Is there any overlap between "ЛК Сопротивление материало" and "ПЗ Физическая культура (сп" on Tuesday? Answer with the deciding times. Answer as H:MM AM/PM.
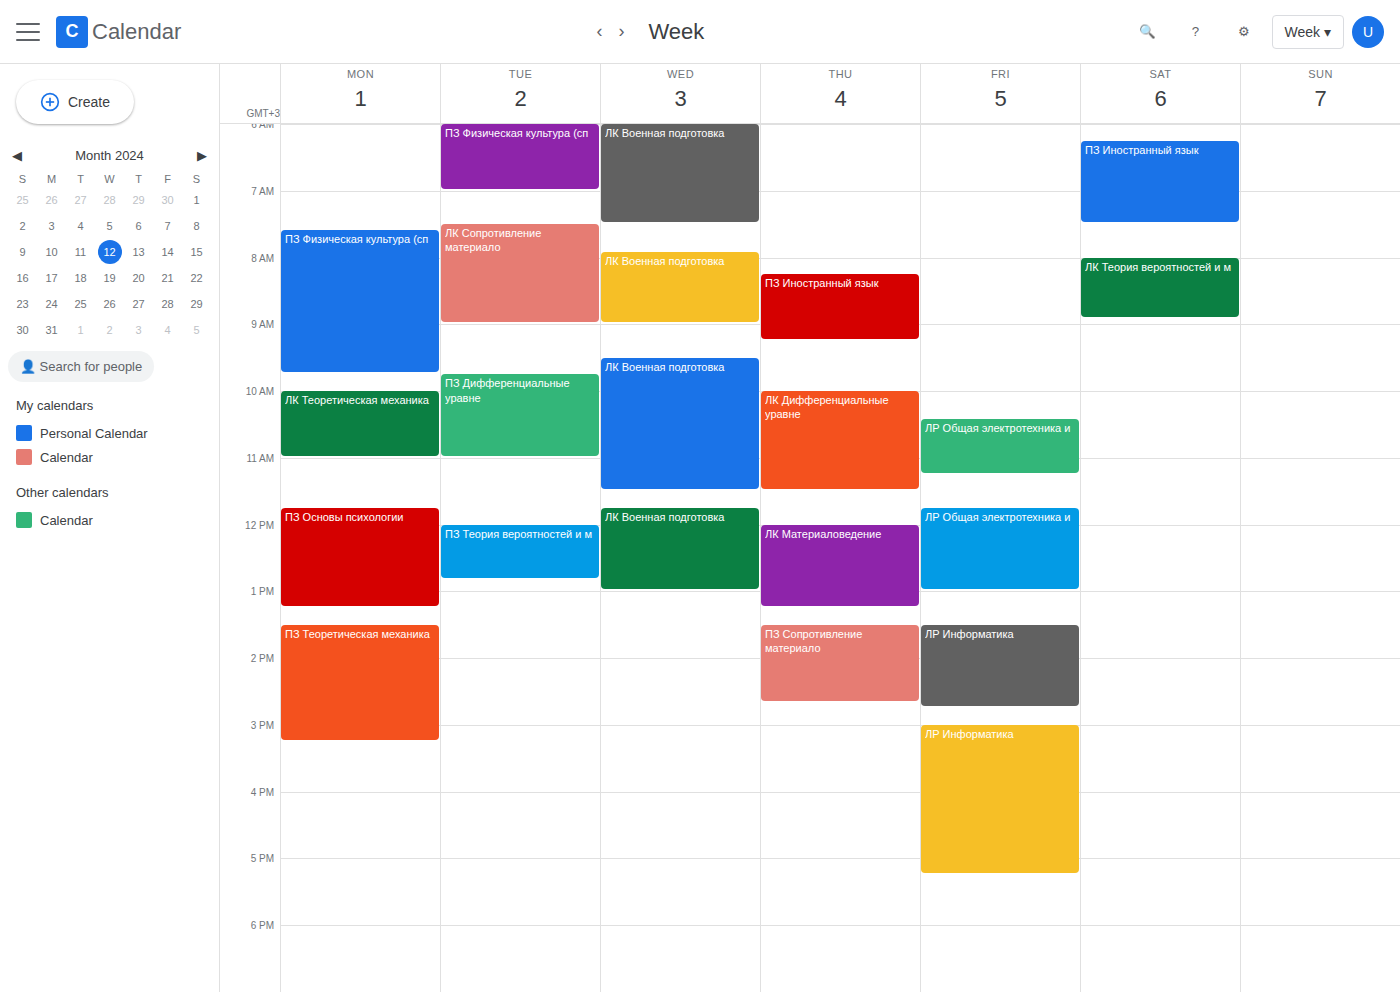
"ПЗ Физическая культура (сп" ends at 7:00 AM and "ЛК Сопротивление материало" starts at 7:30 AM -- no overlap.